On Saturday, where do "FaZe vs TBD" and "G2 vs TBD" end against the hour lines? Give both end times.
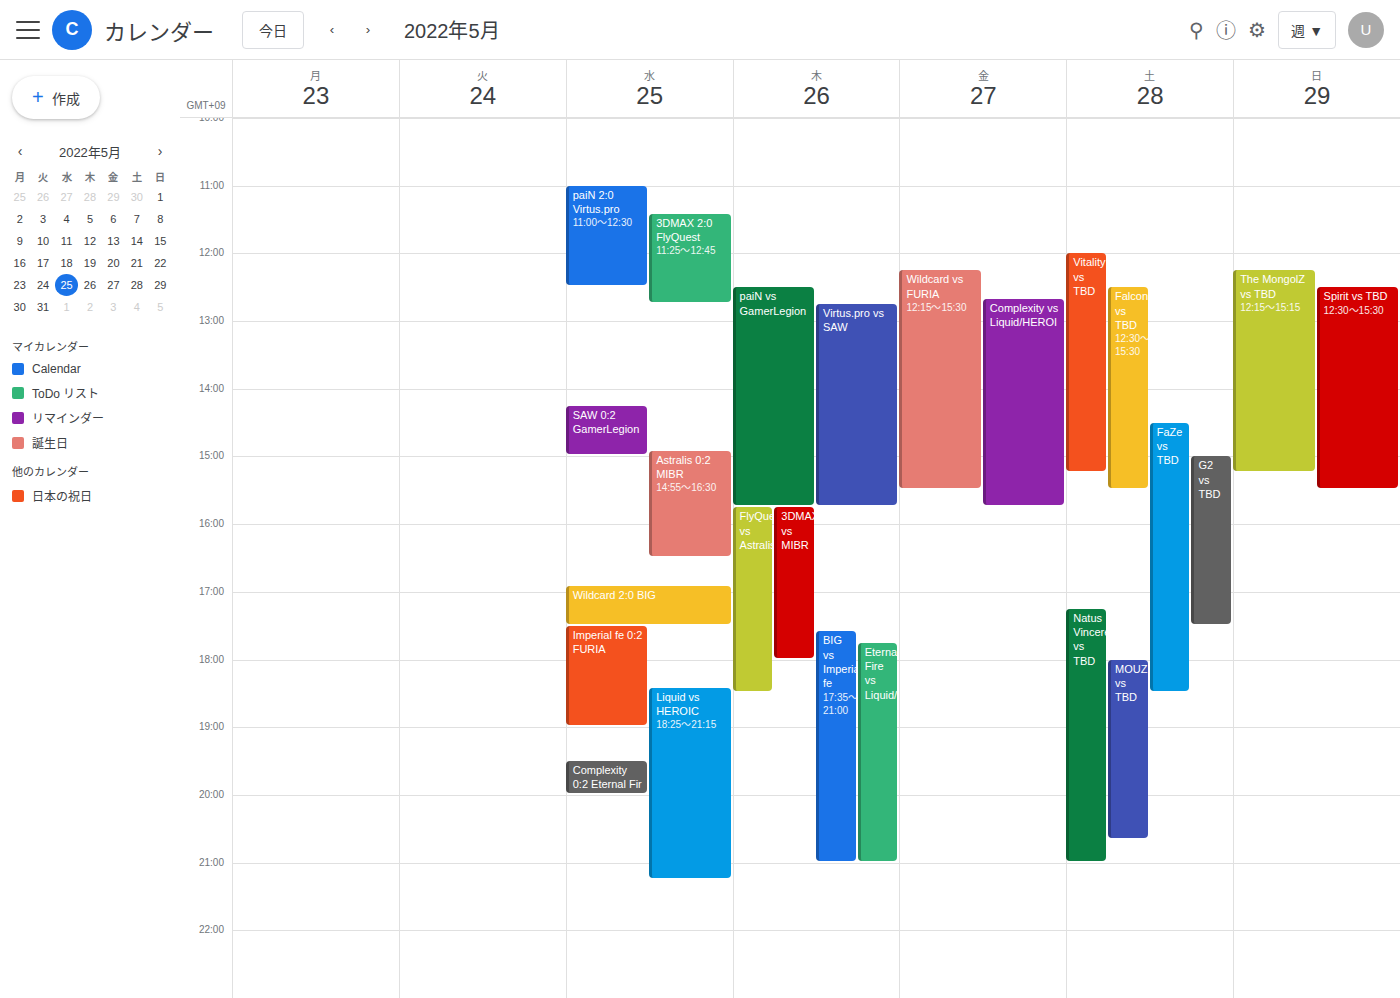
"FaZe vs TBD": 6:30 PM, halfway between the 6 PM and 7 PM lines. "G2 vs TBD": 5:30 PM, halfway between the 5 PM and 6 PM lines.